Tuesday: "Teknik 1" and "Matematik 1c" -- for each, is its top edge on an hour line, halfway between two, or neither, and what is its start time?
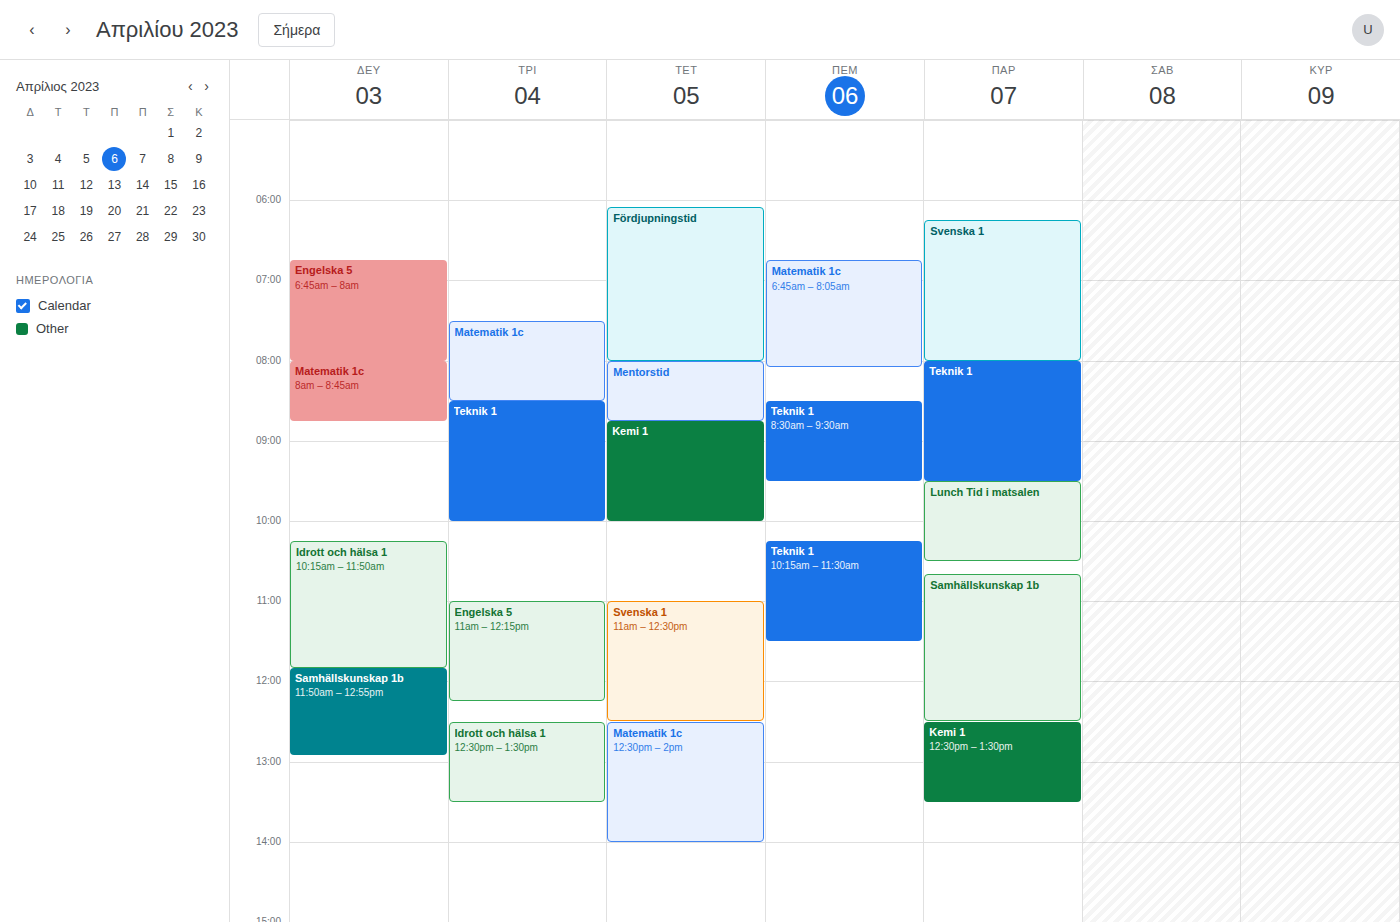
"Teknik 1": 8:30 AM, halfway between the 8 AM and 9 AM lines. "Matematik 1c": 7:30 AM, halfway between the 7 AM and 8 AM lines.